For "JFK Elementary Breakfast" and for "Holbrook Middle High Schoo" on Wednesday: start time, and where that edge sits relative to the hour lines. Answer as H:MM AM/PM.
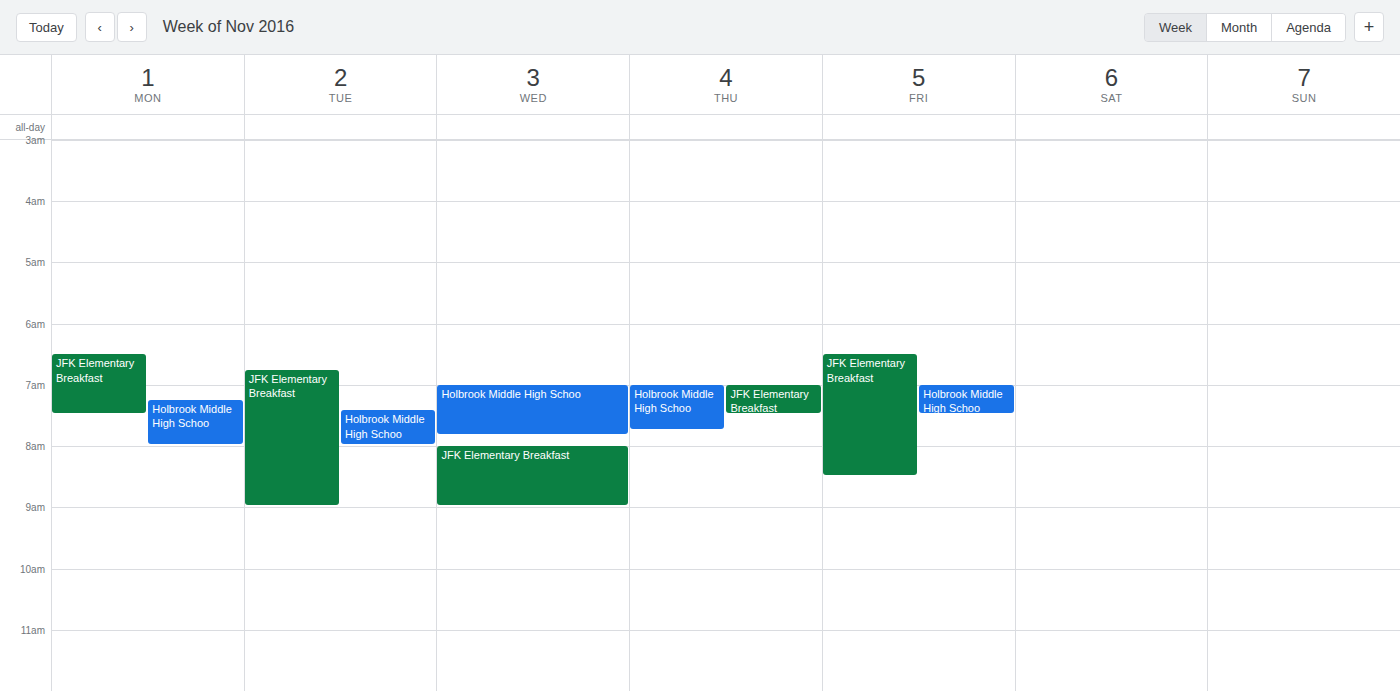
"JFK Elementary Breakfast": 8:00 AM, exactly on the 8 AM line. "Holbrook Middle High Schoo": 7:00 AM, exactly on the 7 AM line.